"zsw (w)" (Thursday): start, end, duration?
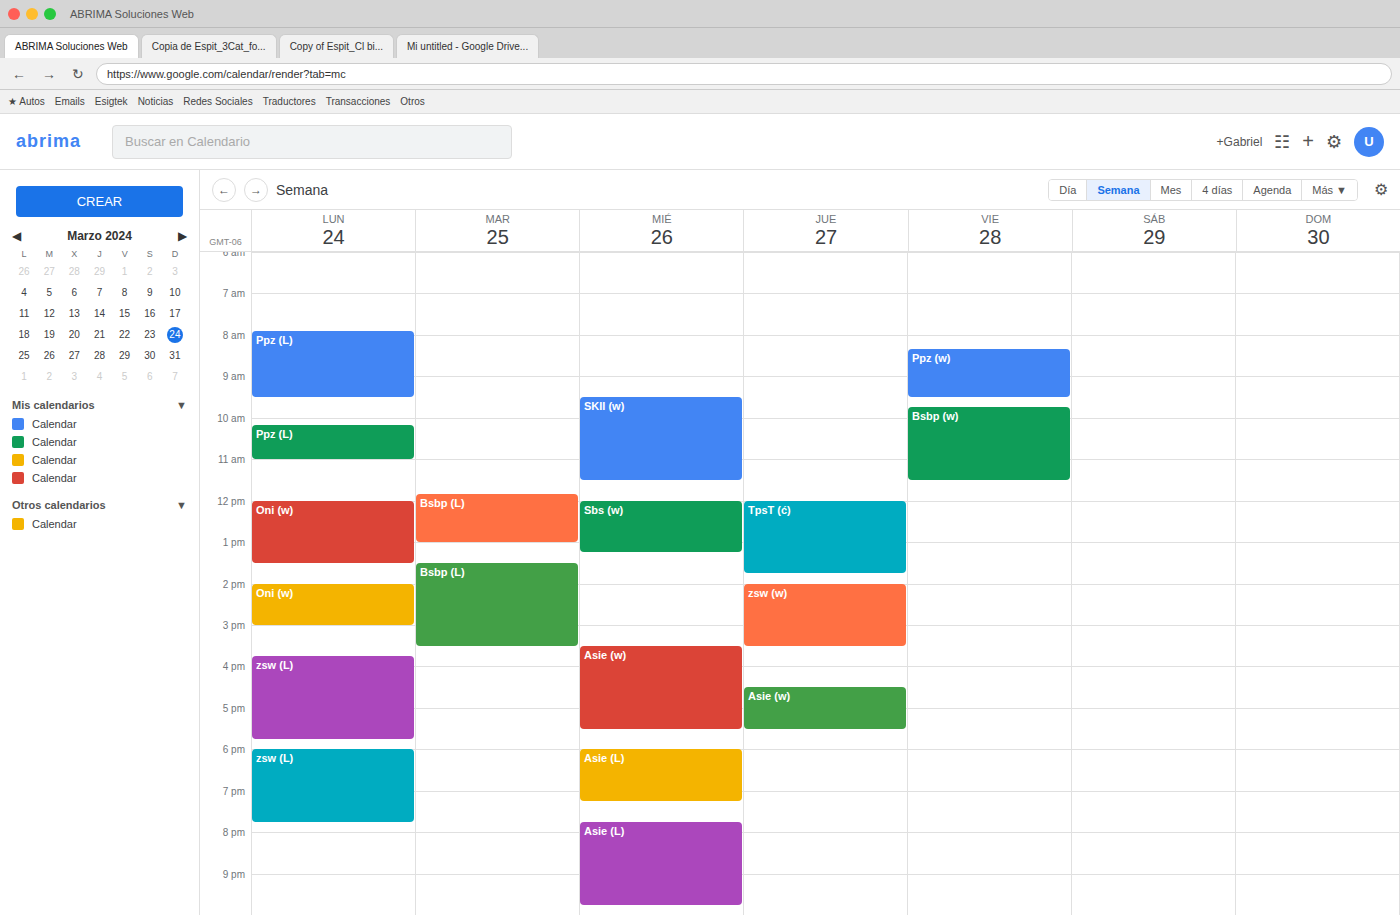
14:00 to 15:30, 1 hour 30 minutes